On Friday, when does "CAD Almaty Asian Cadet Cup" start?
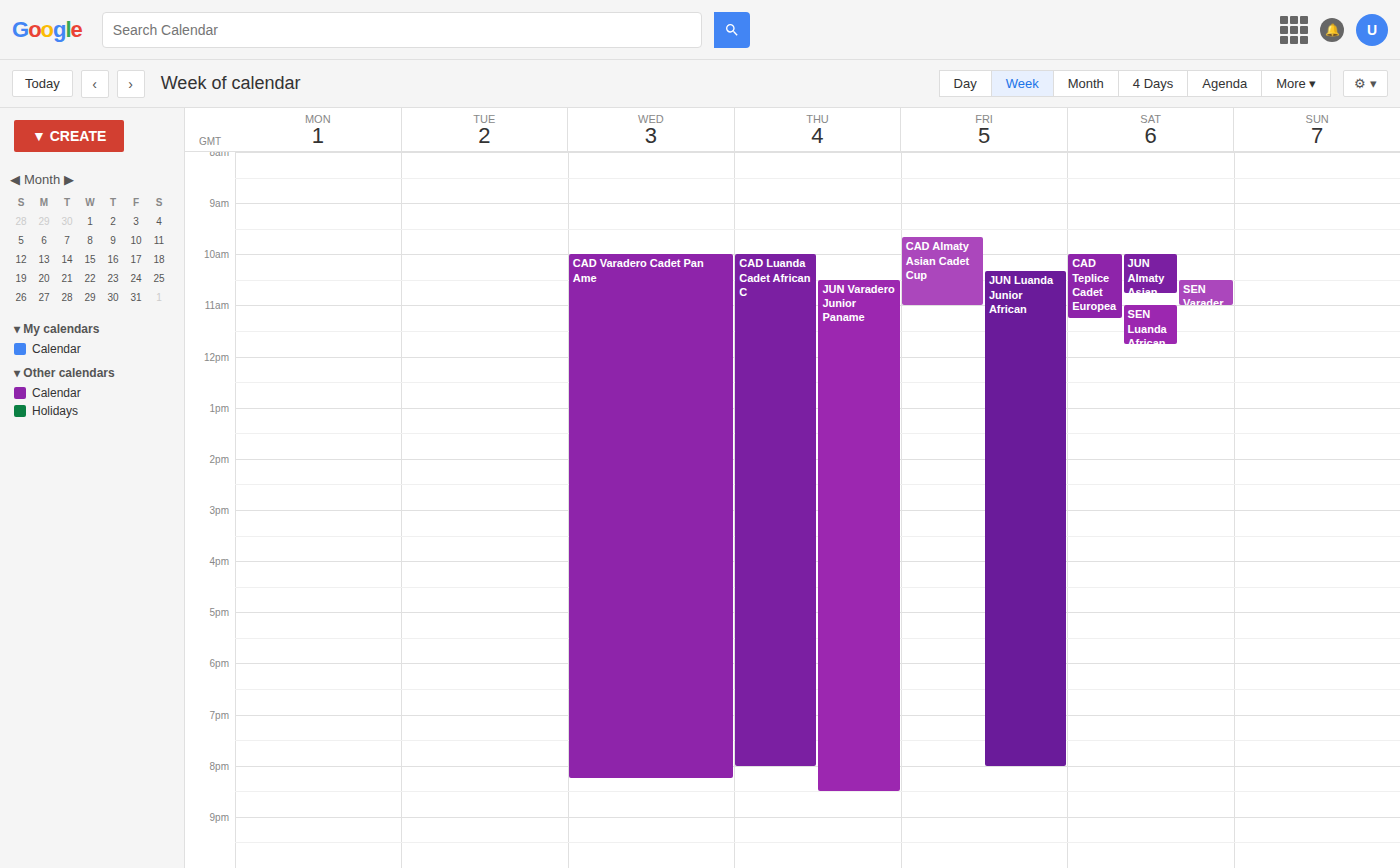
09:40